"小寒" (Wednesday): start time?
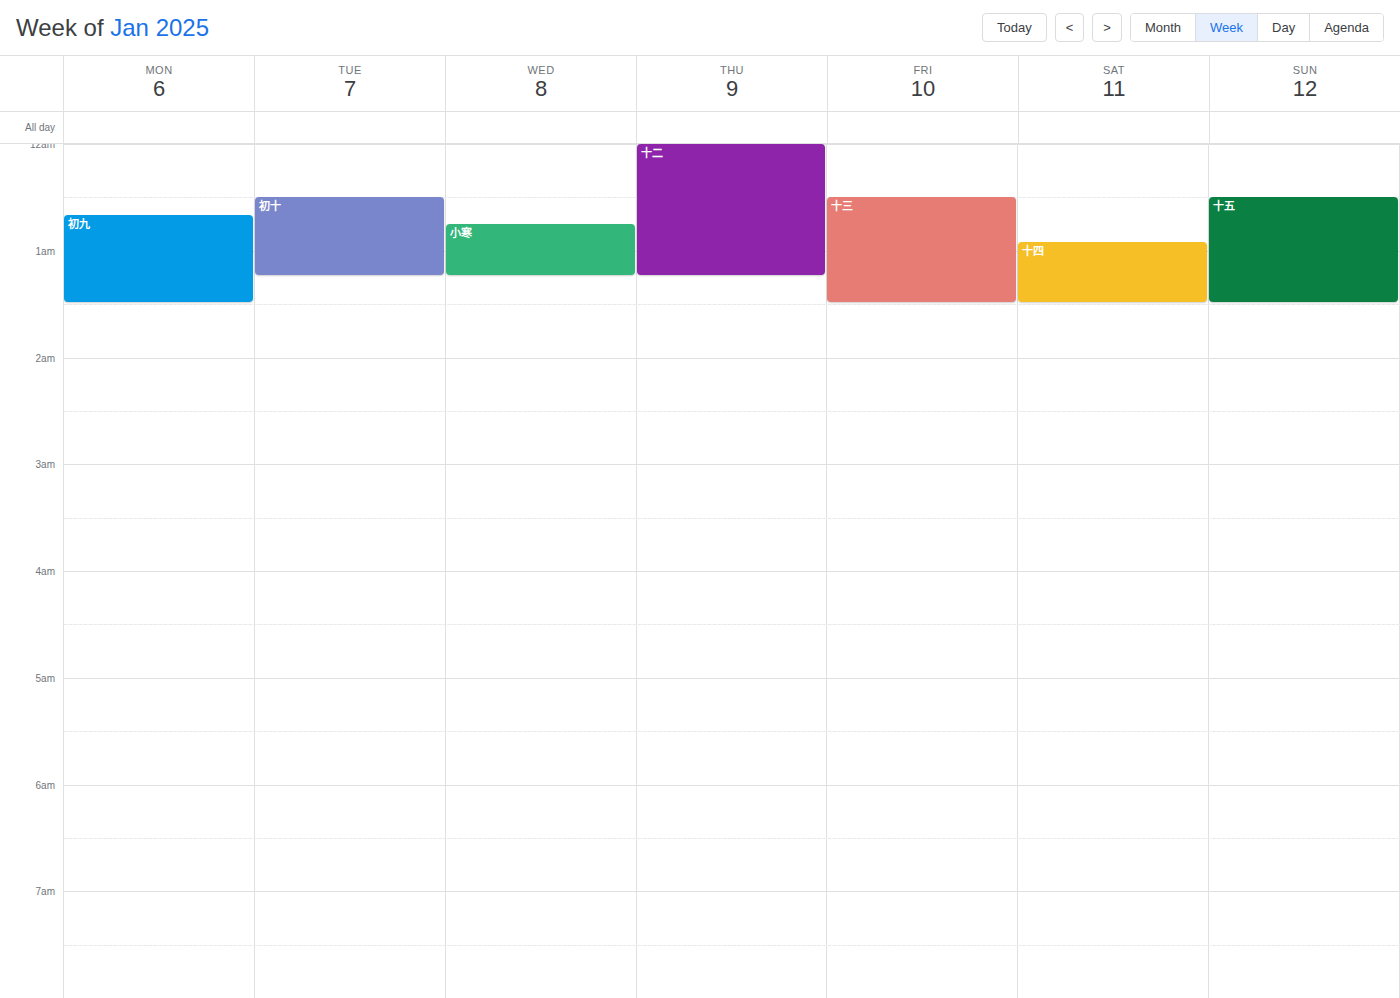
12:45 AM